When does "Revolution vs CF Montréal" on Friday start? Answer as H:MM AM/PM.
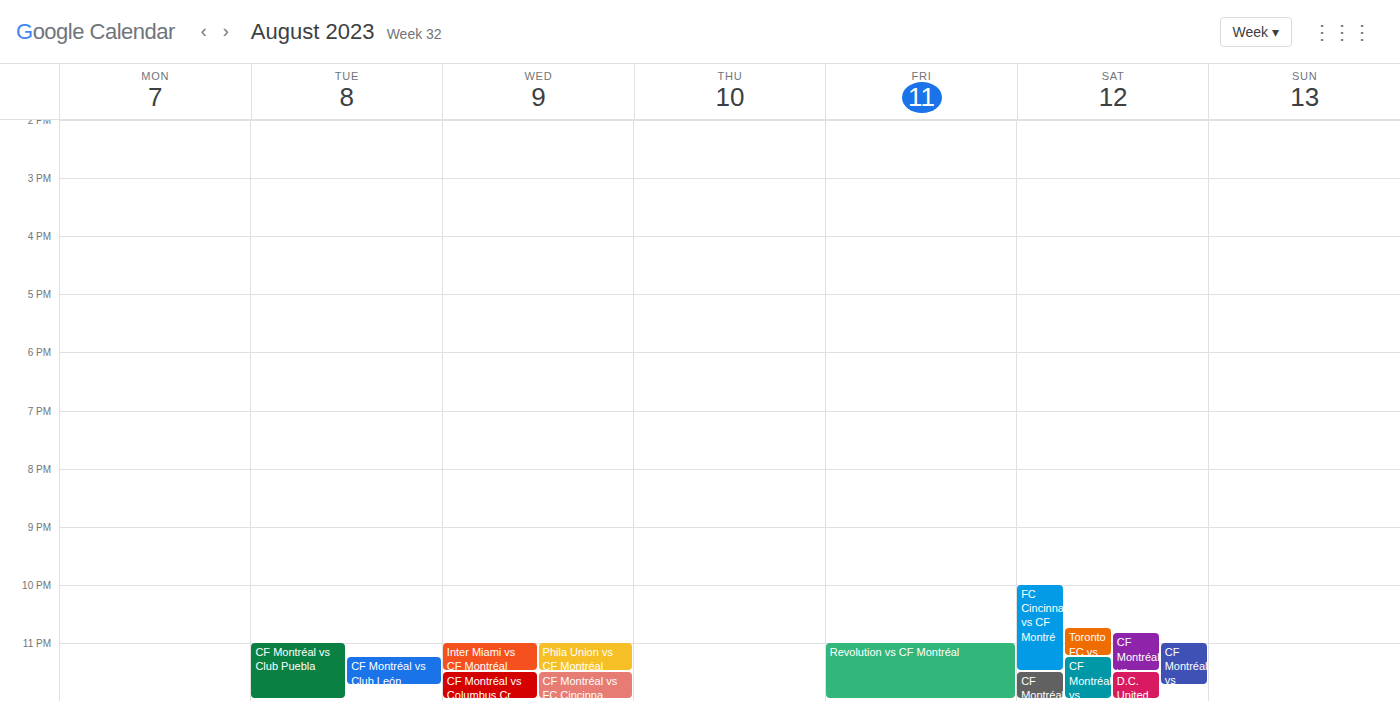
11:00 PM